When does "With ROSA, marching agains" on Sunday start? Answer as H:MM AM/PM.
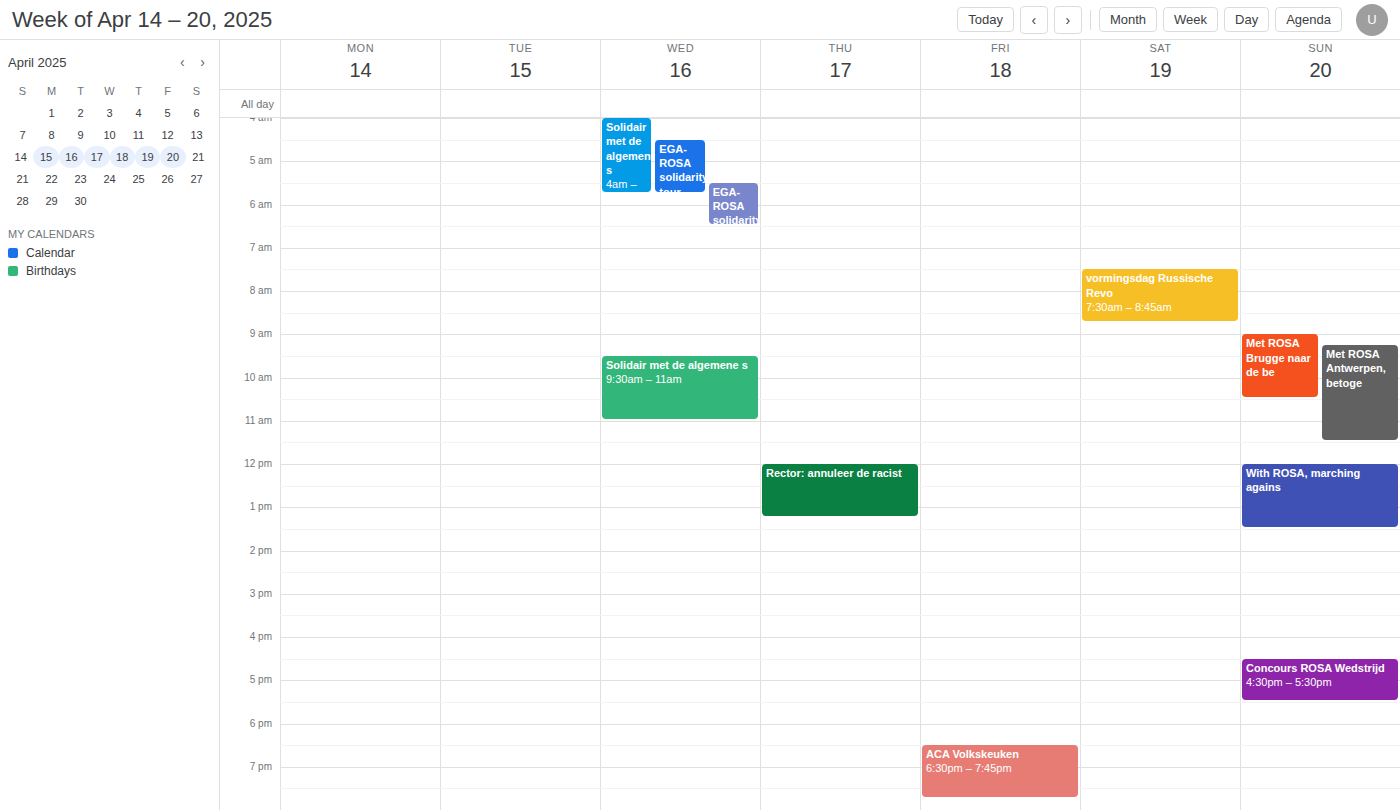
12:00 PM